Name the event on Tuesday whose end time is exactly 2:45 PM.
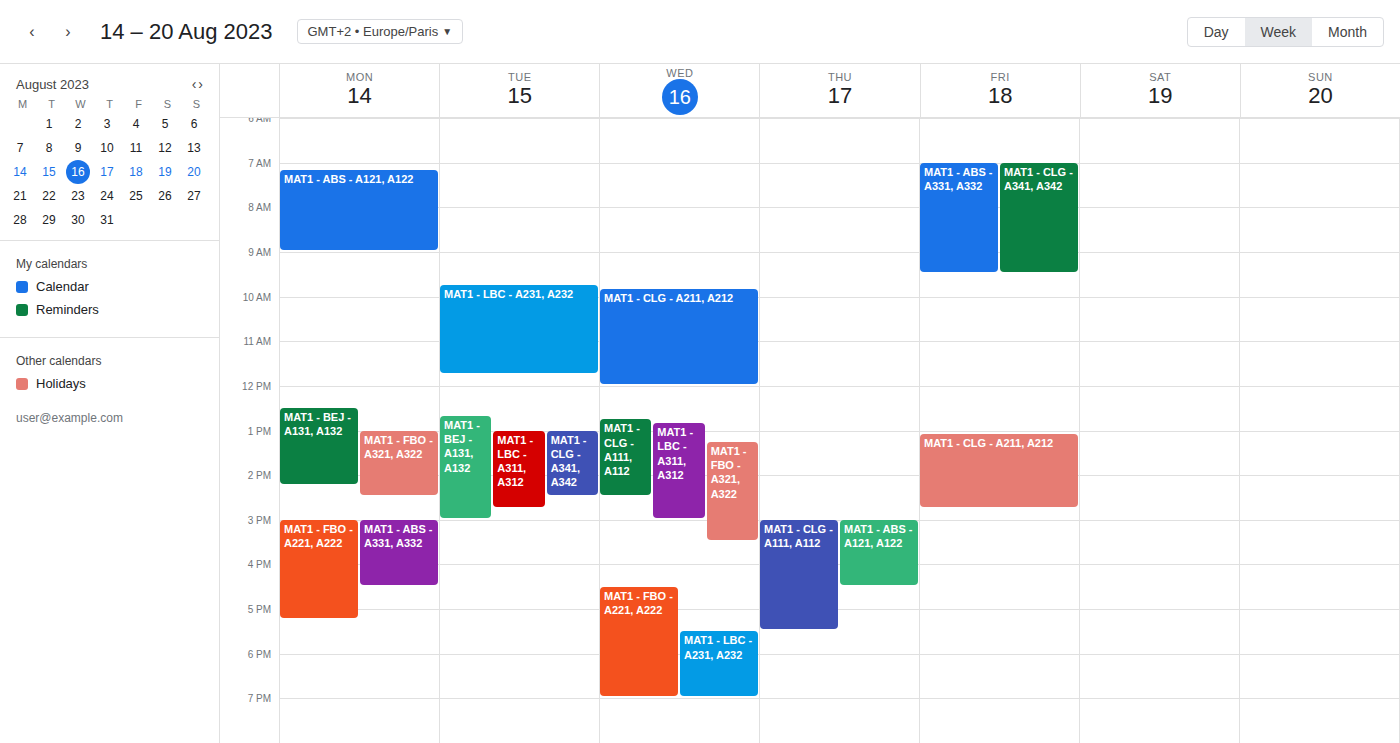
"MAT1 - LBC - A311, A312"